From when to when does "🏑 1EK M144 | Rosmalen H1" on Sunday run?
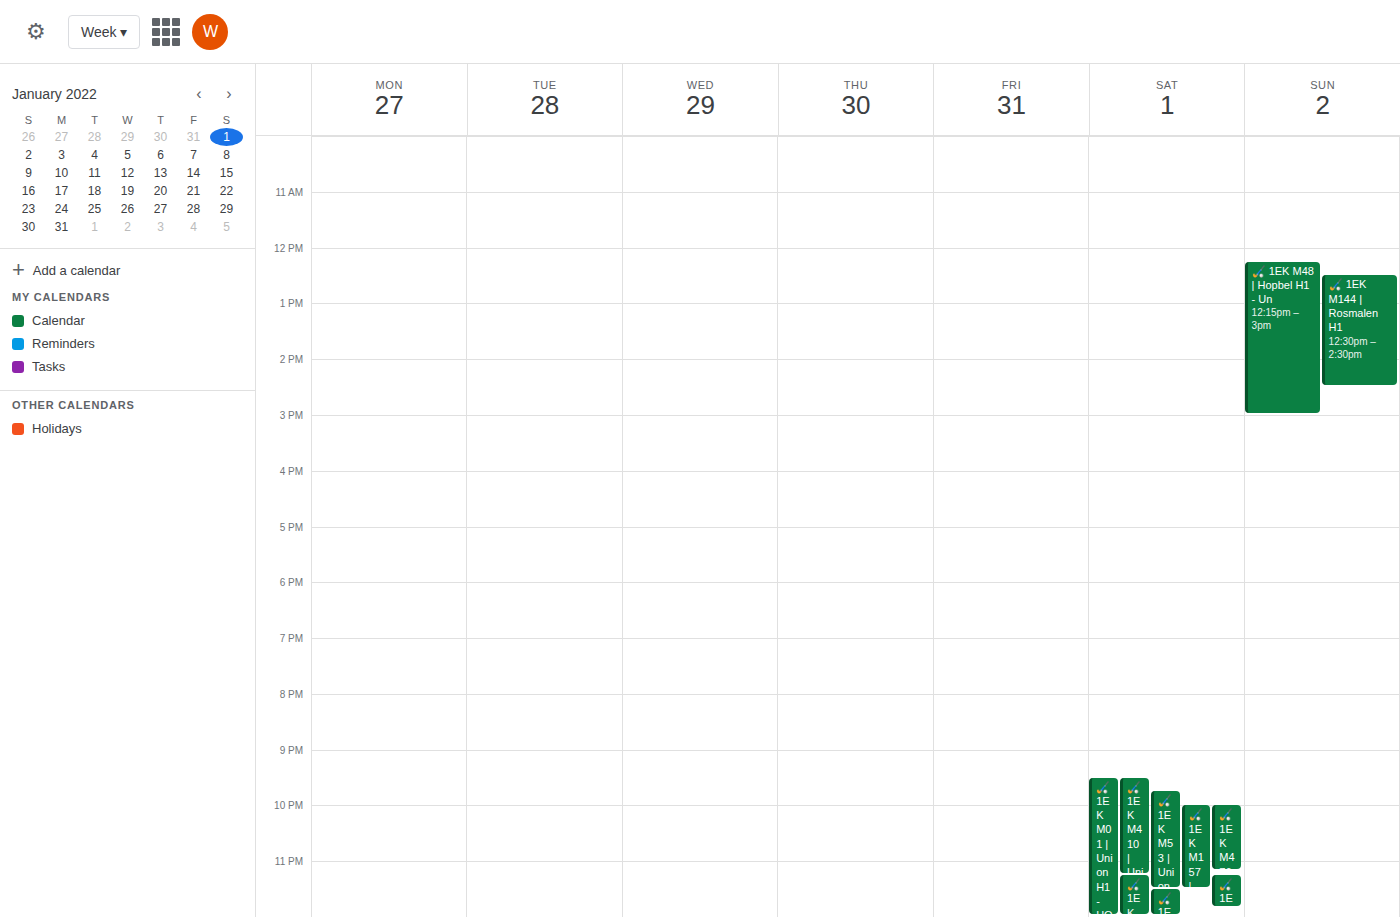
12:30 PM to 2:30 PM